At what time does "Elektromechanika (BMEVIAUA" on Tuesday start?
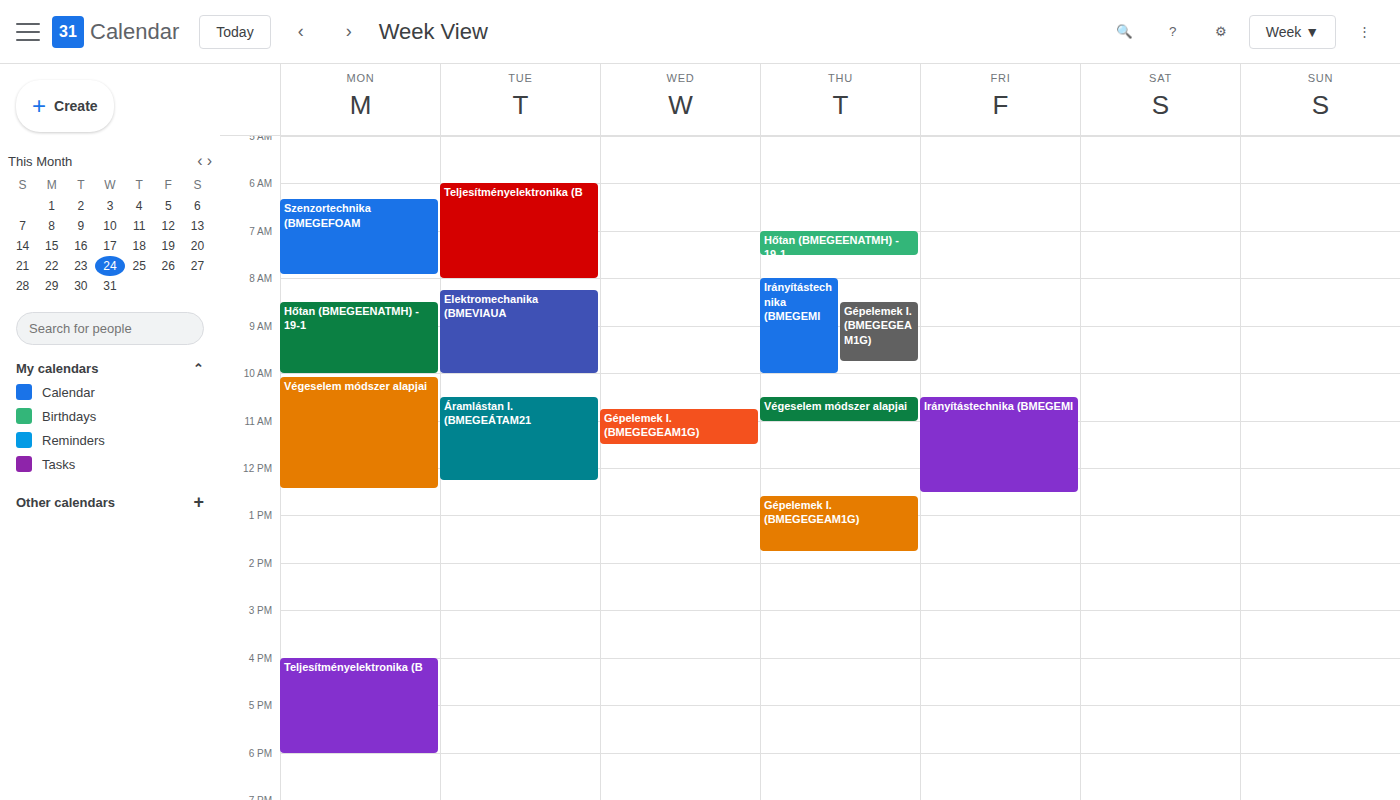
8:15 AM